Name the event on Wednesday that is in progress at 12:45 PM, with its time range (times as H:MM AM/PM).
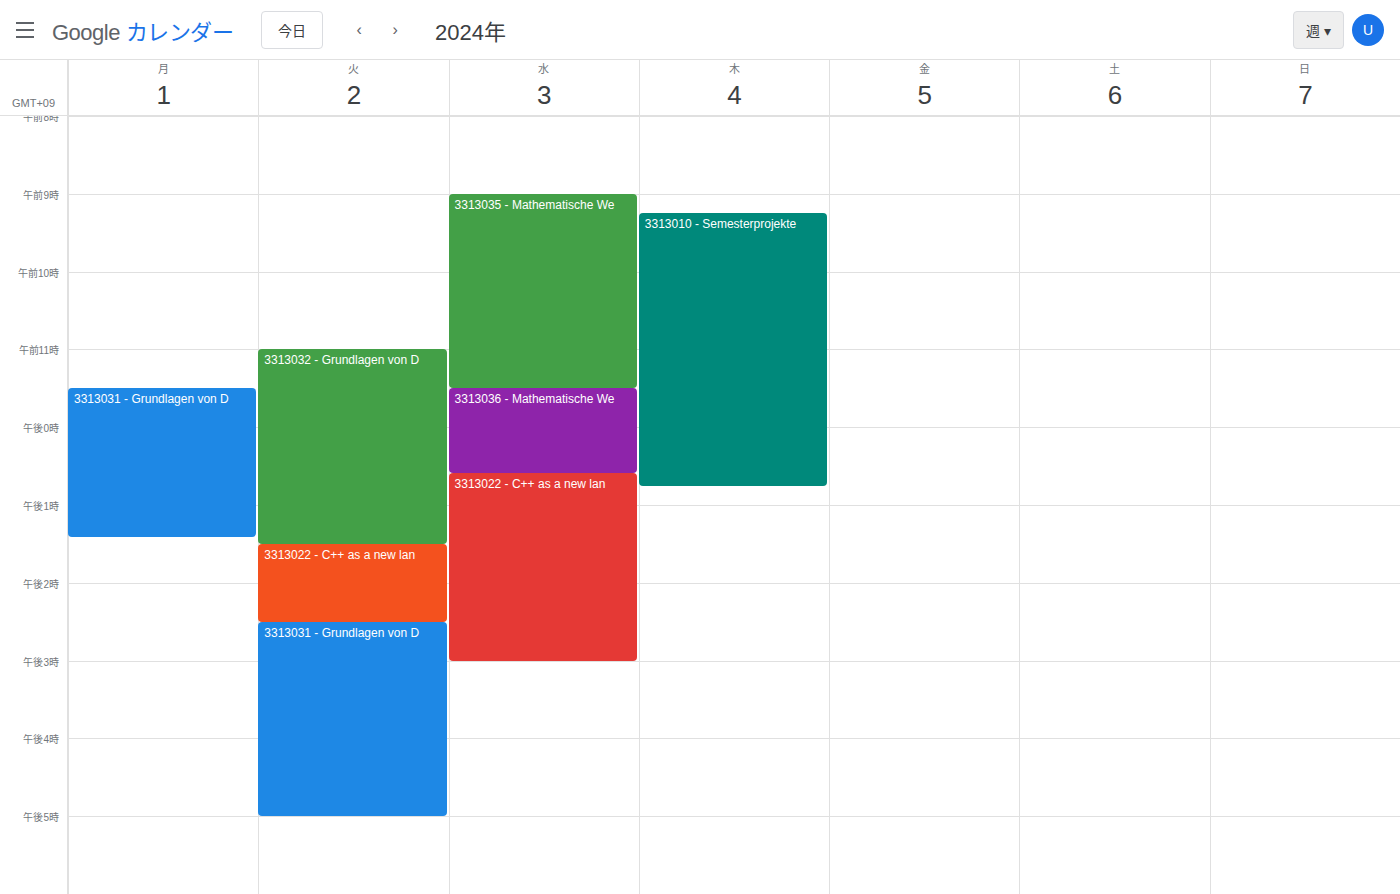
"3313022 - C++ as a new lan", 12:35 PM to 3:00 PM